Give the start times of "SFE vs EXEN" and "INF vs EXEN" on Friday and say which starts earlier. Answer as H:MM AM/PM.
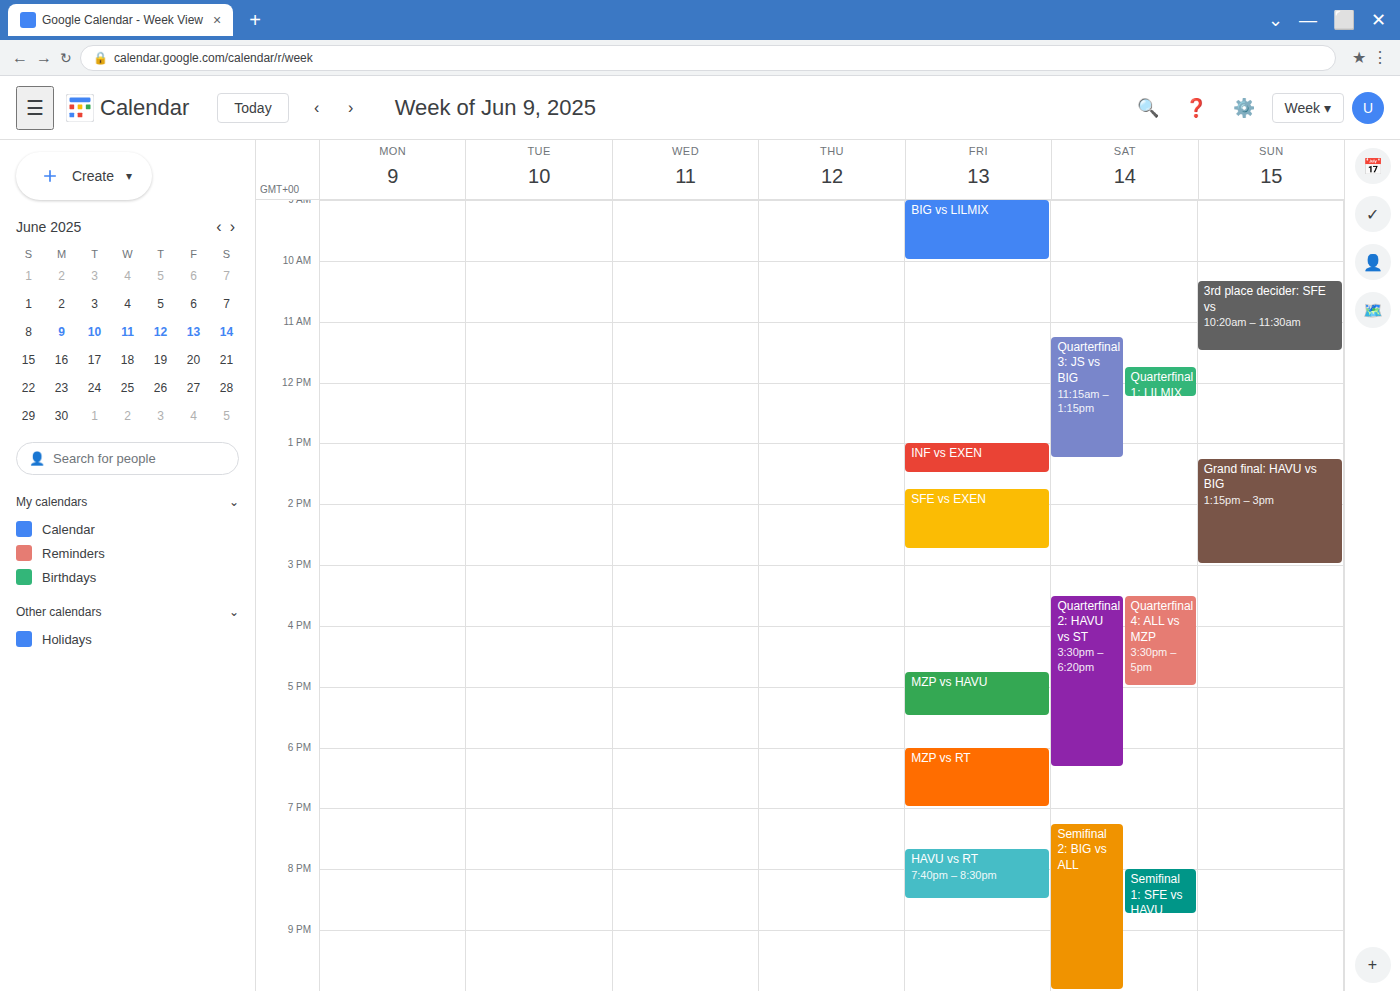
"INF vs EXEN" 1:00 PM; "SFE vs EXEN" 1:45 PM.